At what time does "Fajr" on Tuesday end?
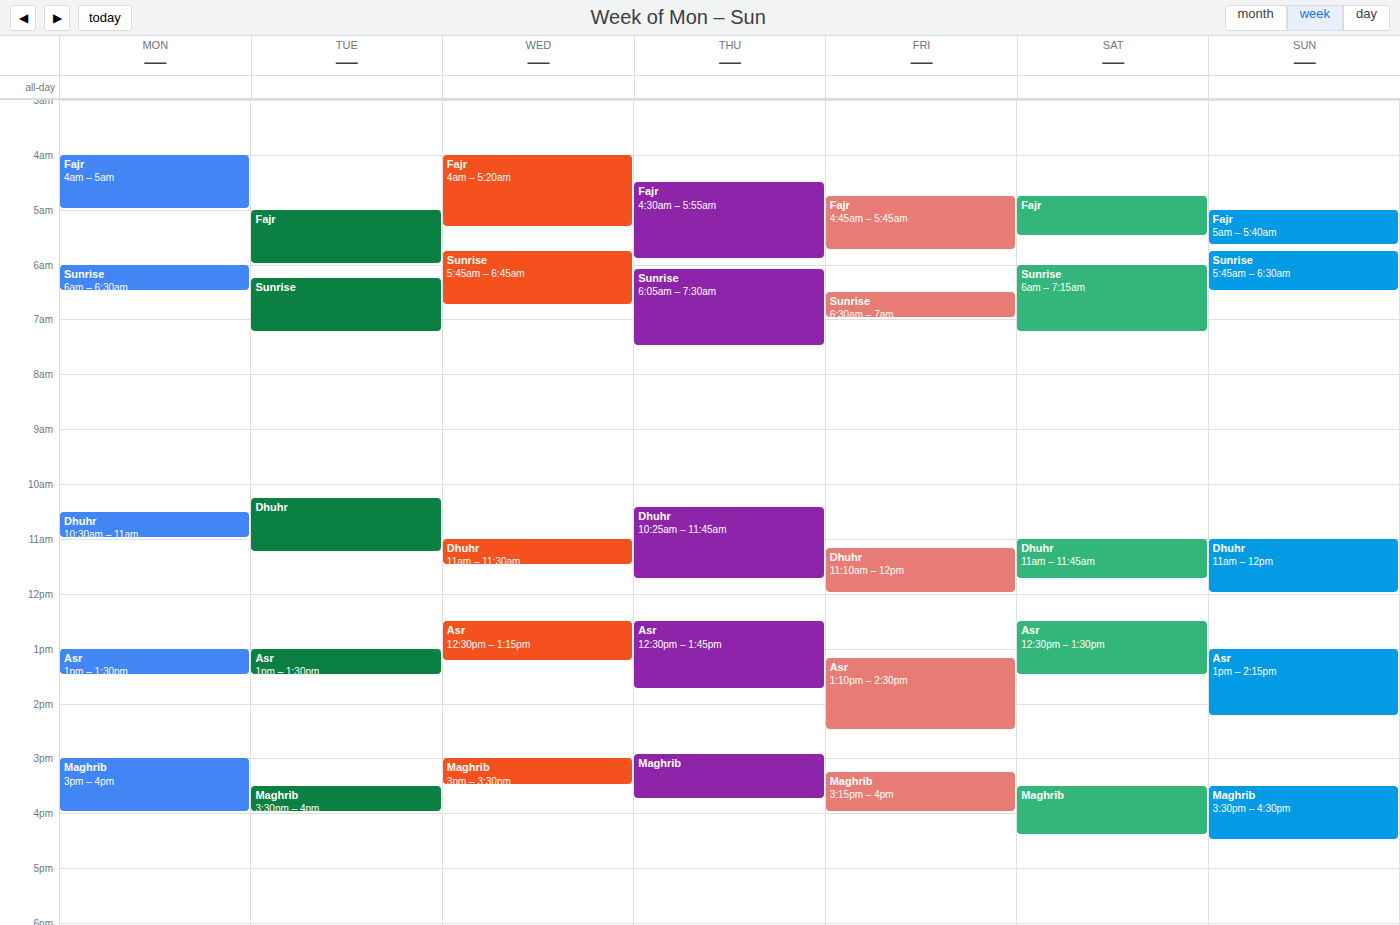
6:00 AM